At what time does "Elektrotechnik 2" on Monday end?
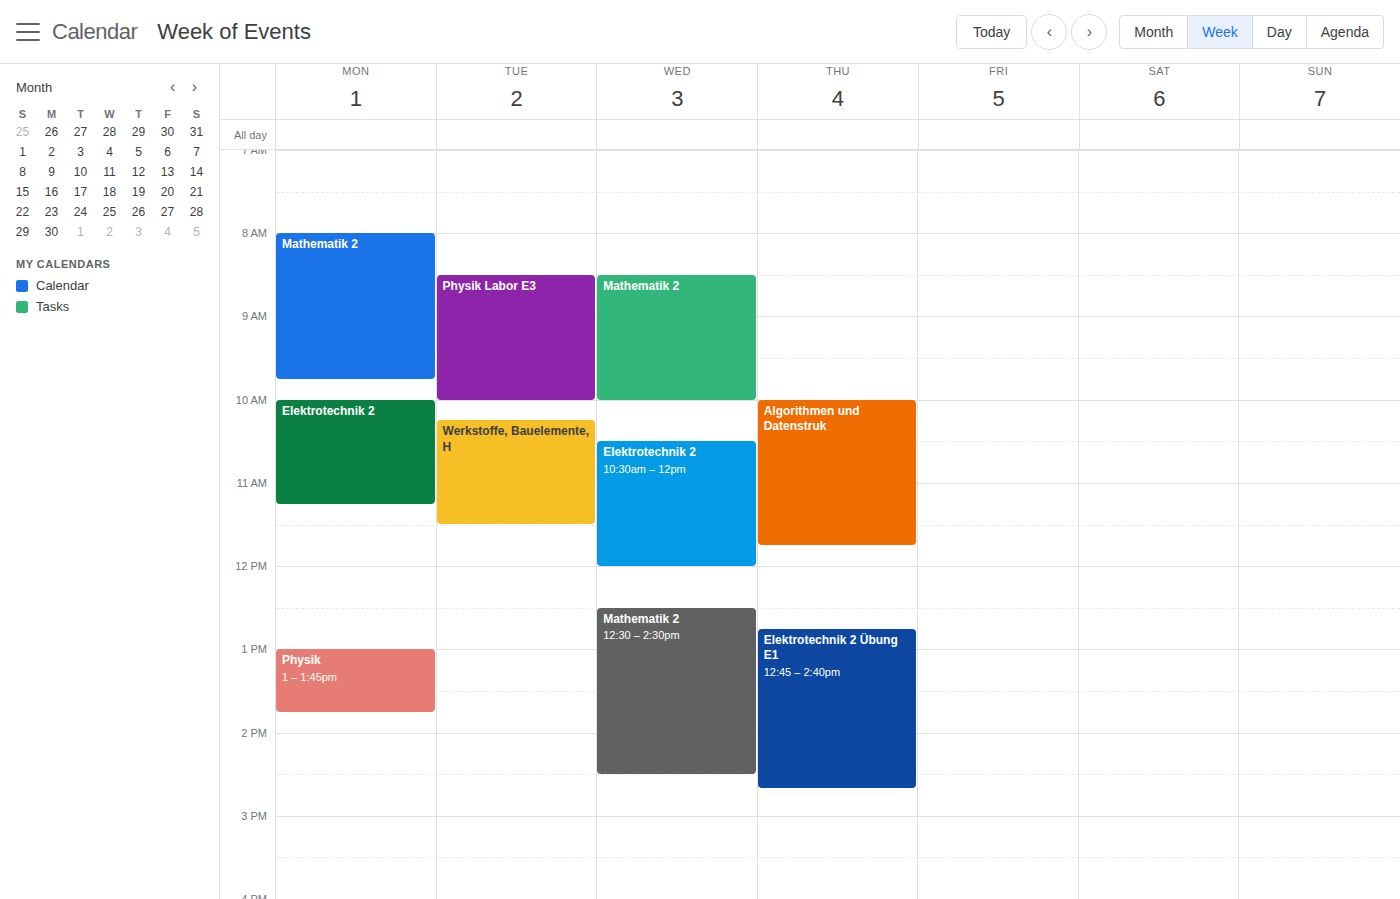
11:15 AM